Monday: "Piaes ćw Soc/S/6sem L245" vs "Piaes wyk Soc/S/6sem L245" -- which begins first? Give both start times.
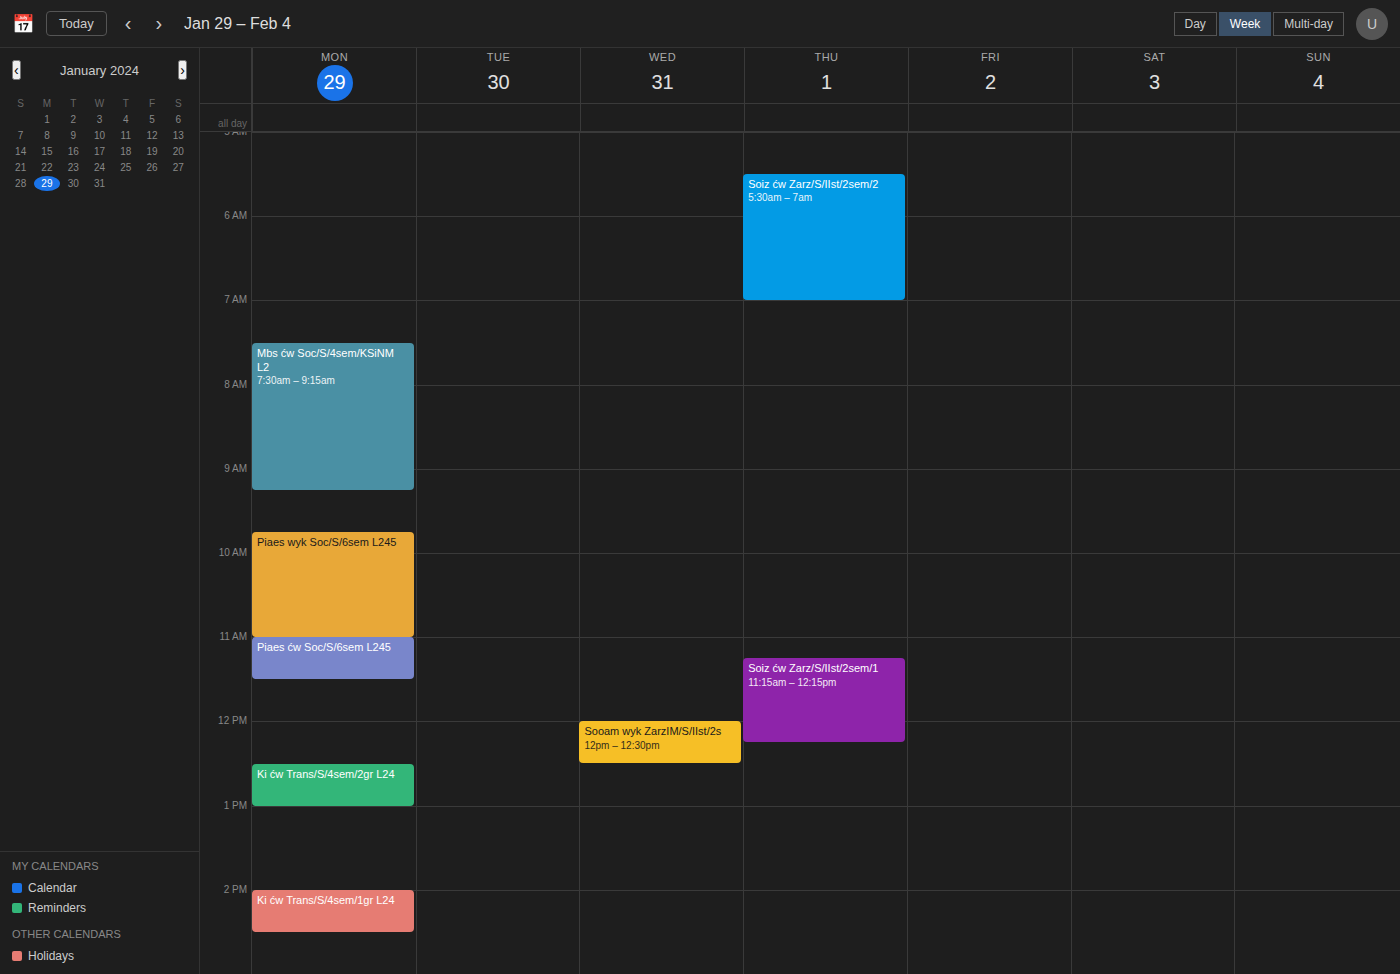
"Piaes wyk Soc/S/6sem L245" 9:45 AM; "Piaes ćw Soc/S/6sem L245" 11:00 AM.